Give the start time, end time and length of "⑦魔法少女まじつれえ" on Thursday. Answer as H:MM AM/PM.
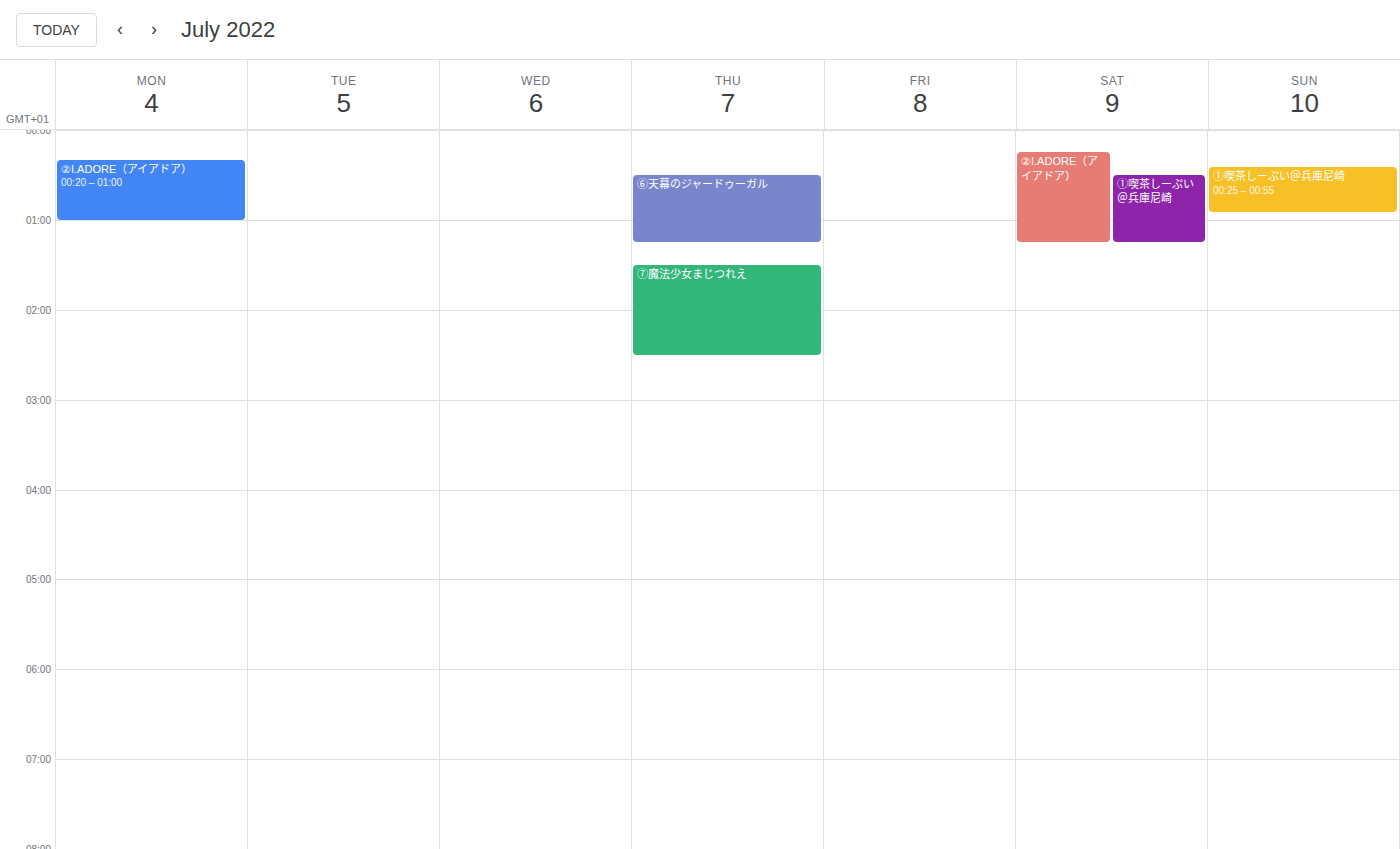
1:30 AM to 2:30 AM, 1 hour